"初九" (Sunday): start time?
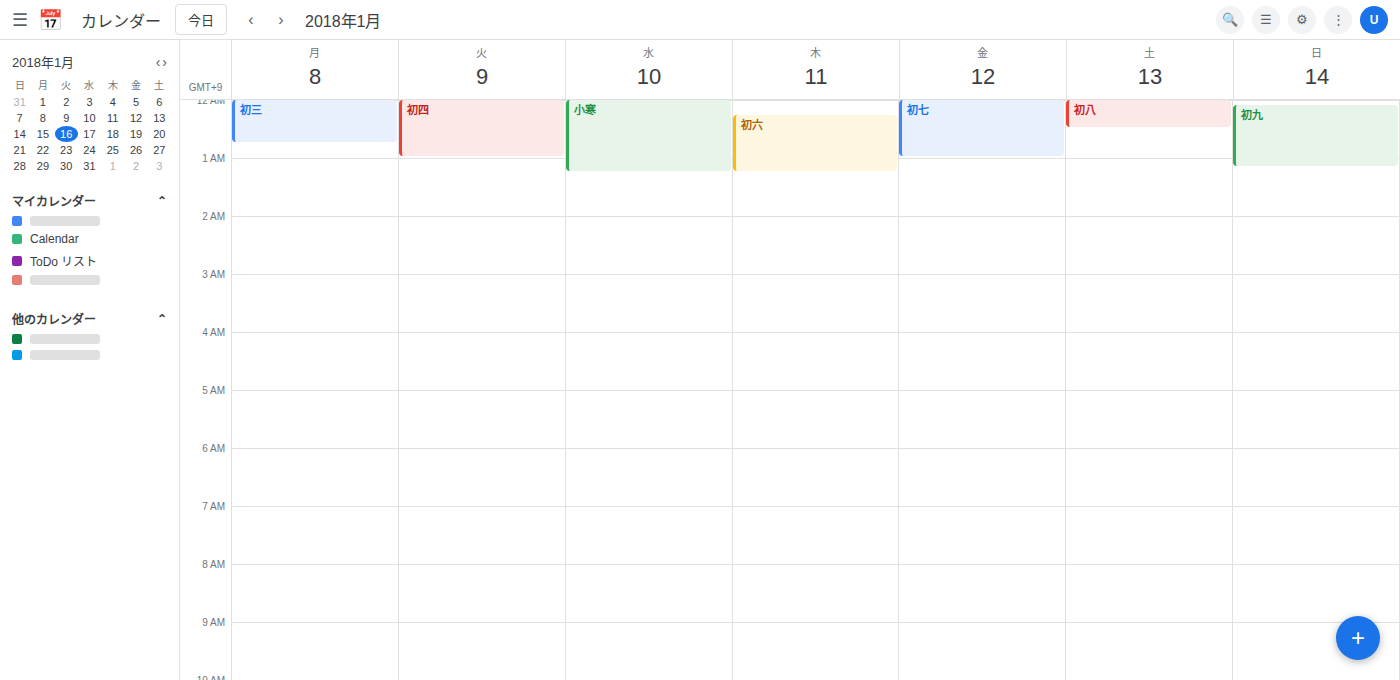
12:05 AM